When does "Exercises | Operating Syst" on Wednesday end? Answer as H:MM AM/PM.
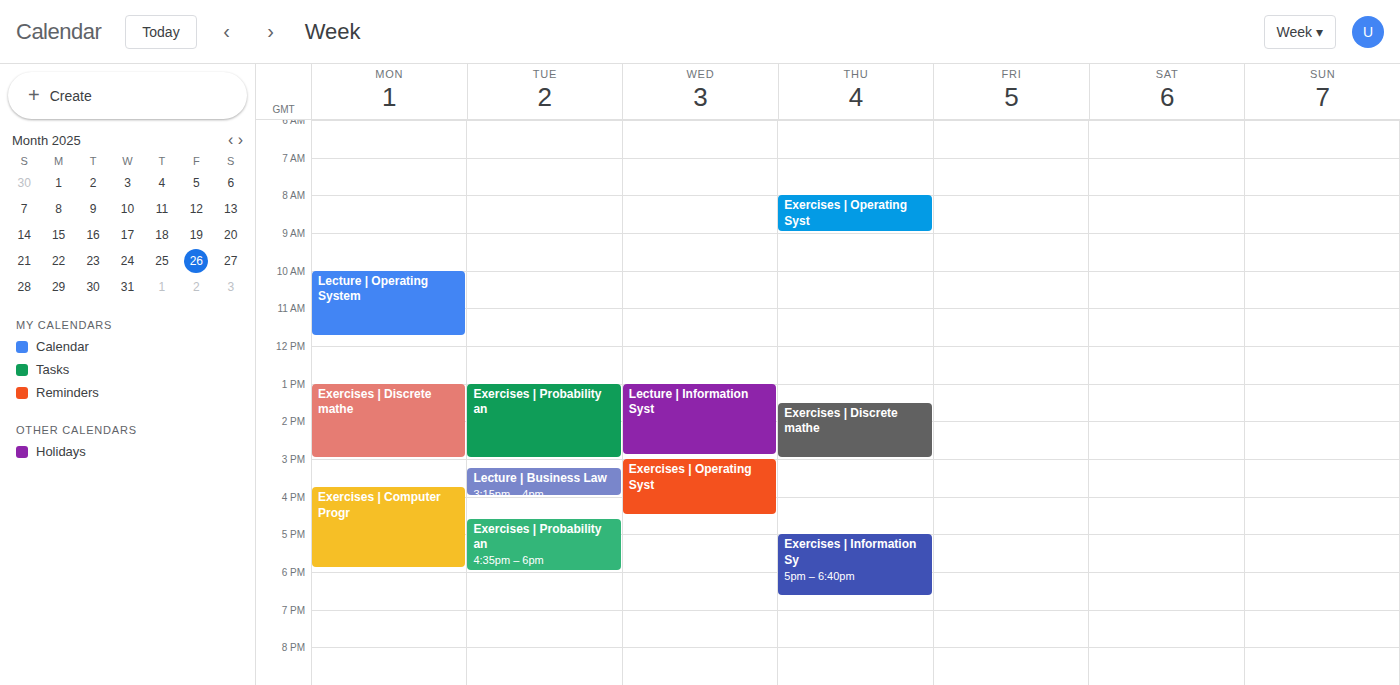
4:30 PM